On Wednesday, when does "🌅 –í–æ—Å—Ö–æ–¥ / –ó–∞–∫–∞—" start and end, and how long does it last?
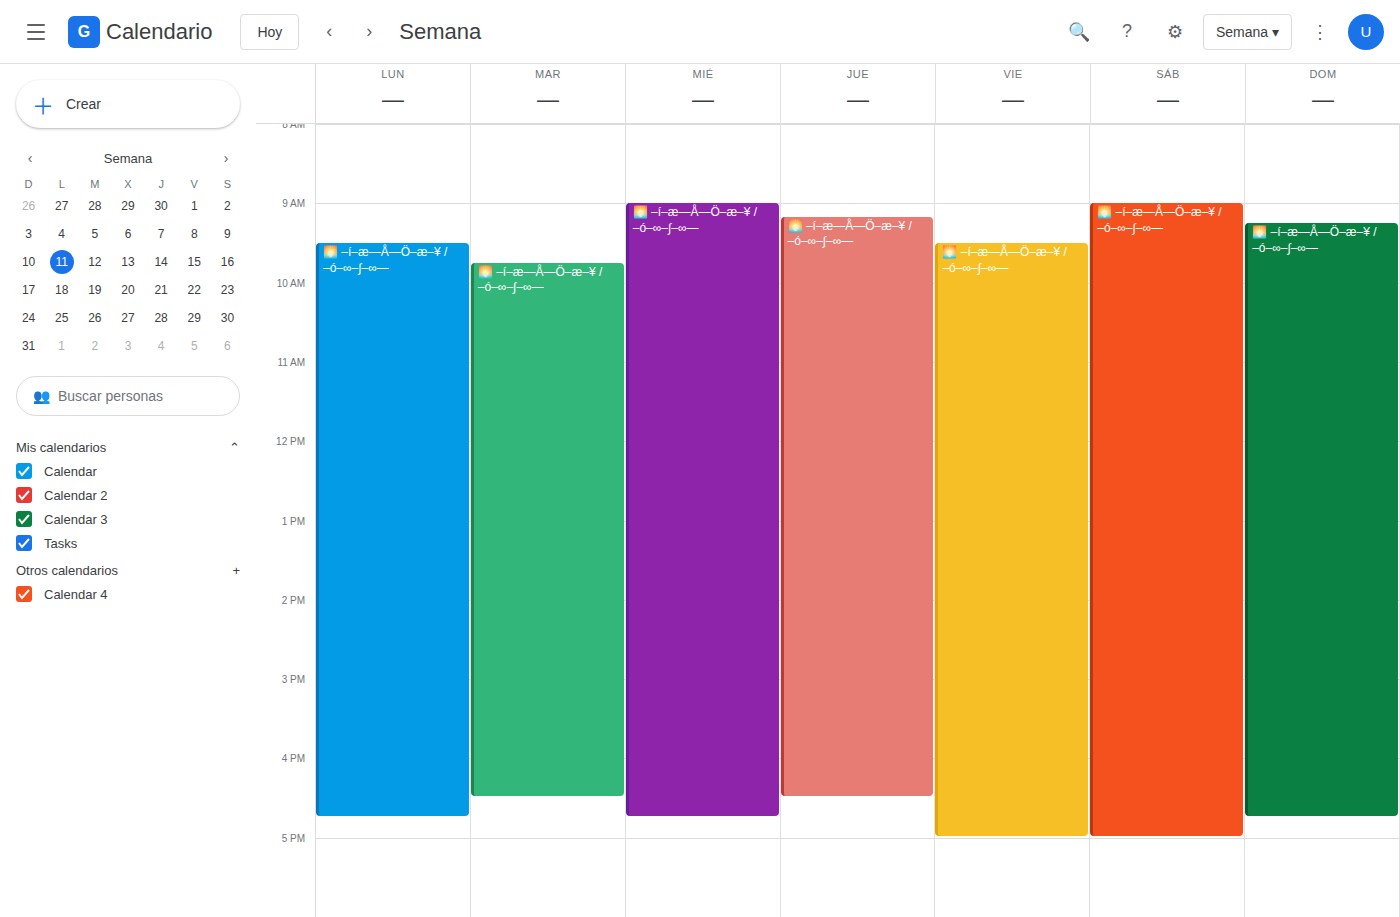
09:00 to 16:45, 7 hours 45 minutes